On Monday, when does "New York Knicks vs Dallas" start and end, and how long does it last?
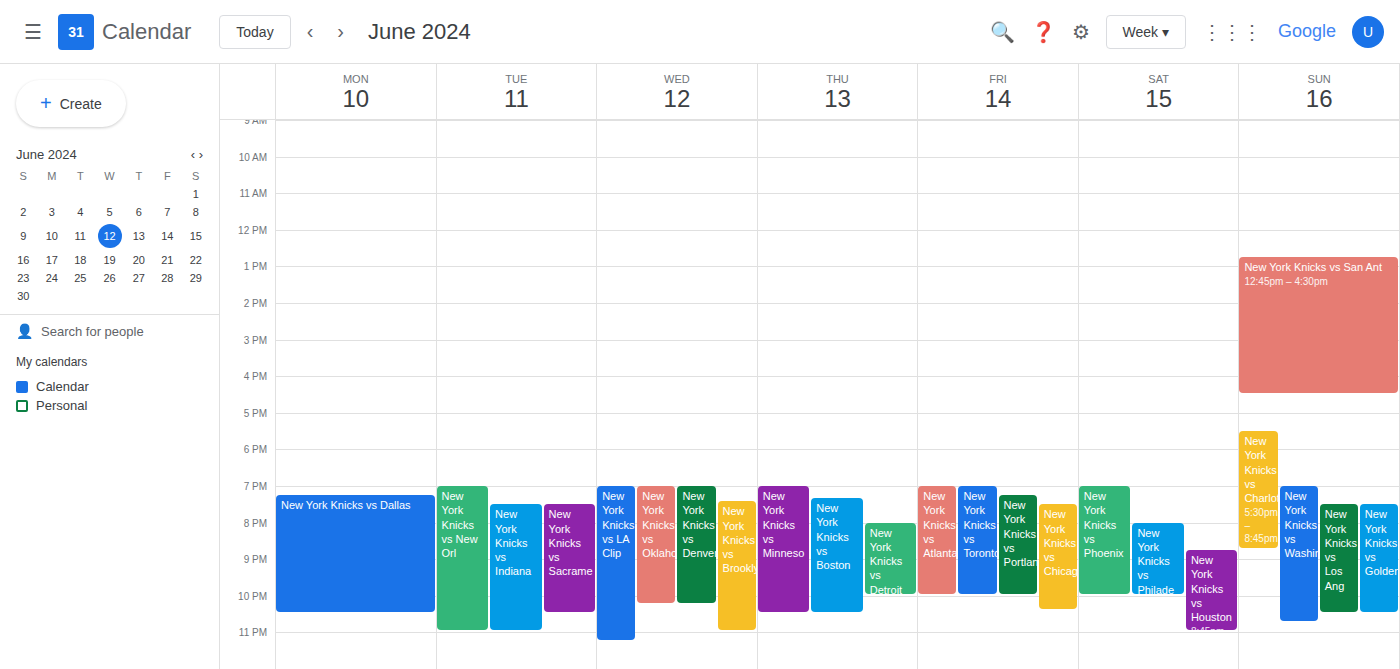
7:15 PM to 10:30 PM, 3 hours 15 minutes